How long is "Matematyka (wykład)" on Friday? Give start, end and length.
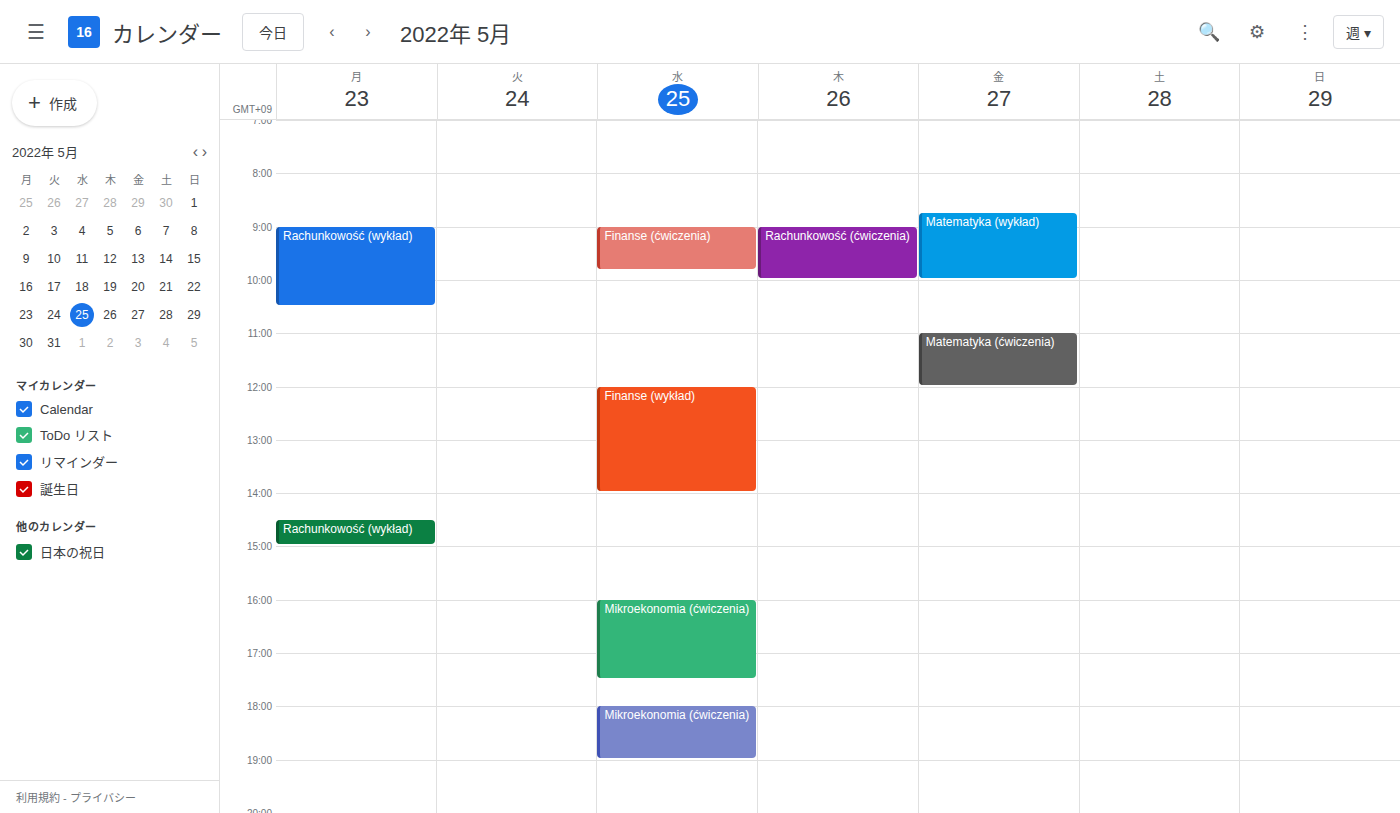
8:45 AM to 10:00 AM, 1 hour 15 minutes